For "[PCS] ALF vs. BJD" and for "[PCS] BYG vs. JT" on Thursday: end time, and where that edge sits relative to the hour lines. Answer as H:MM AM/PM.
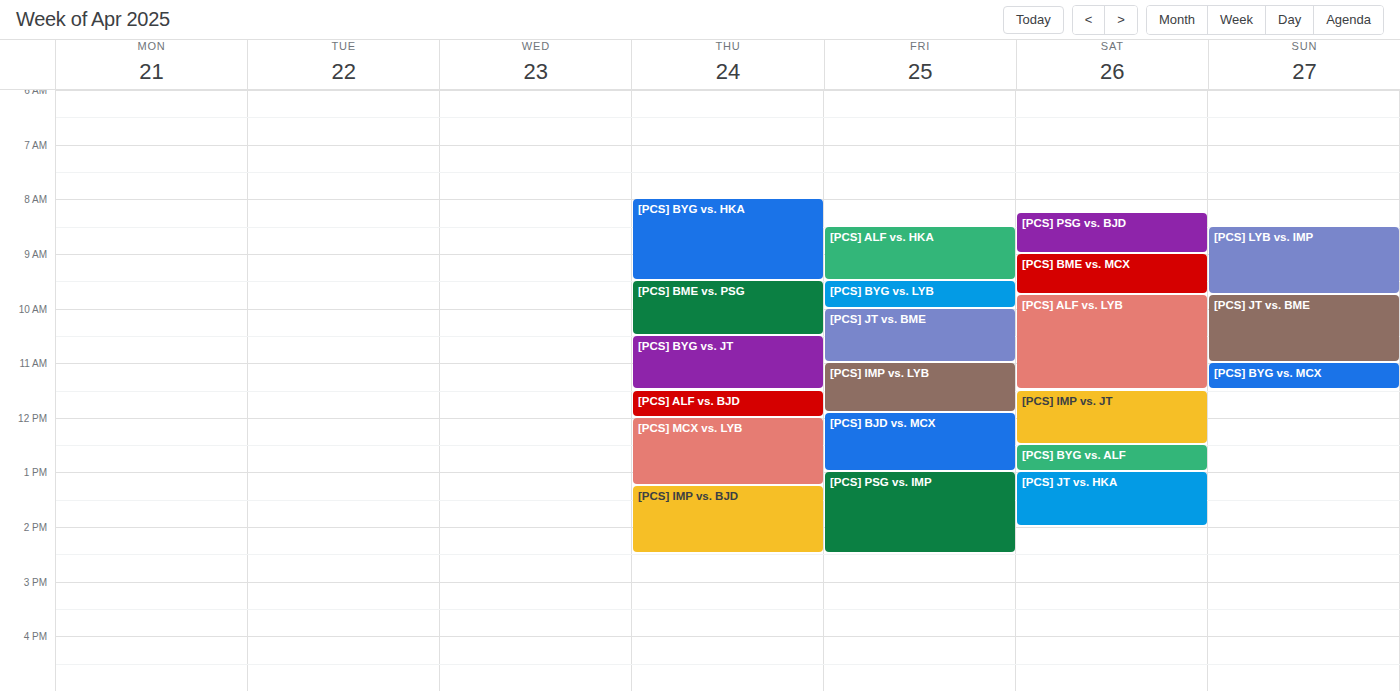
"[PCS] ALF vs. BJD": 12:00 PM, exactly on the 12 PM line. "[PCS] BYG vs. JT": 11:30 AM, halfway between the 11 AM and 12 PM lines.